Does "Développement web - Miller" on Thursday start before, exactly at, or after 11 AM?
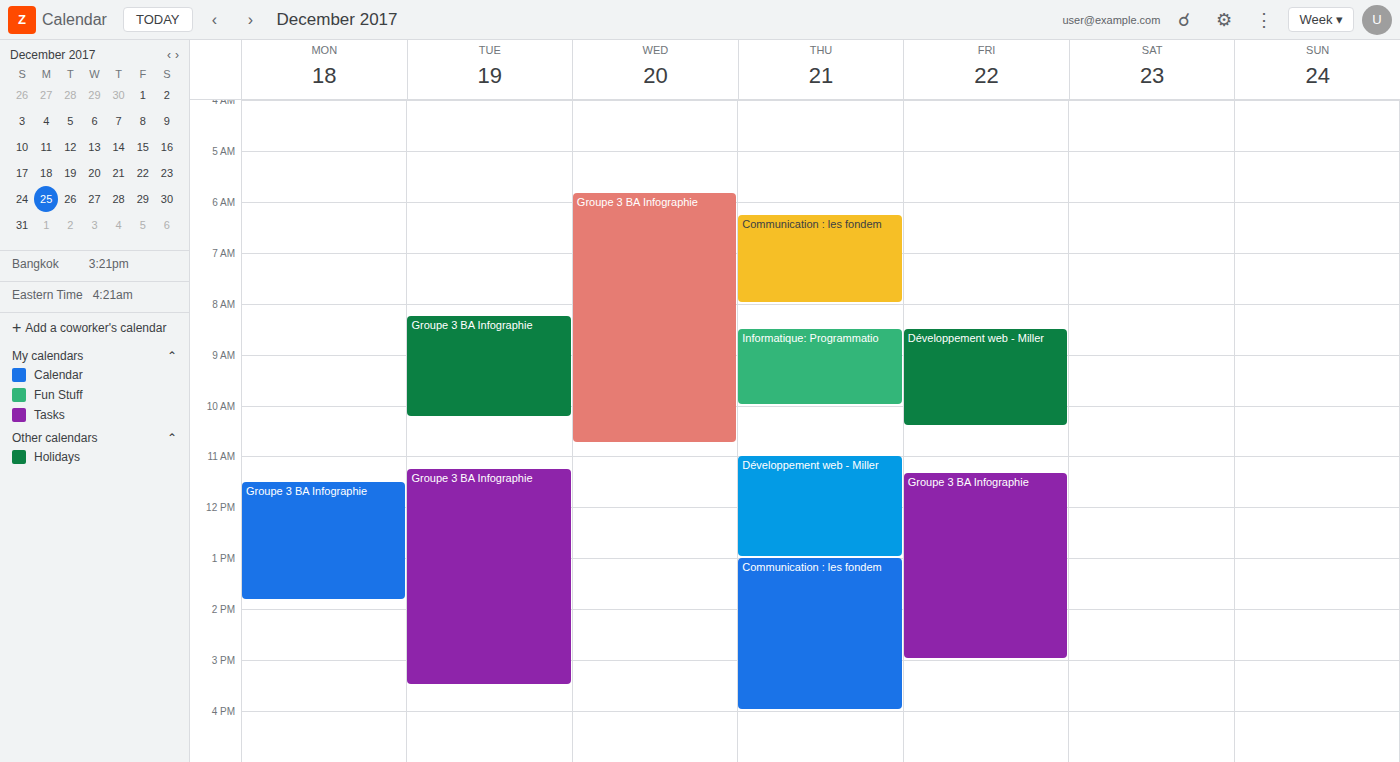
11:00 AM -- exactly at 11 AM, on the 11 AM line.